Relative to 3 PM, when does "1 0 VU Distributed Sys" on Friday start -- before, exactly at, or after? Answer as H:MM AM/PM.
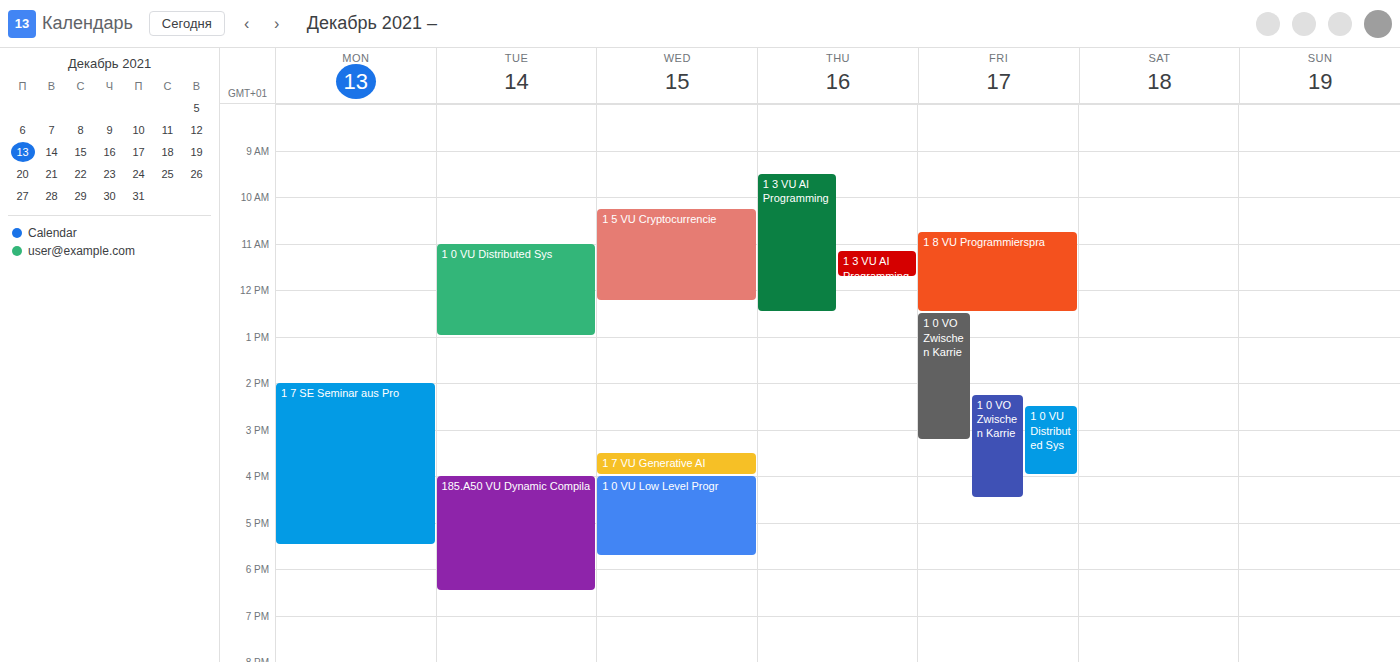
2:30 PM -- before 3 PM, 30 minutes above the 3 PM line.